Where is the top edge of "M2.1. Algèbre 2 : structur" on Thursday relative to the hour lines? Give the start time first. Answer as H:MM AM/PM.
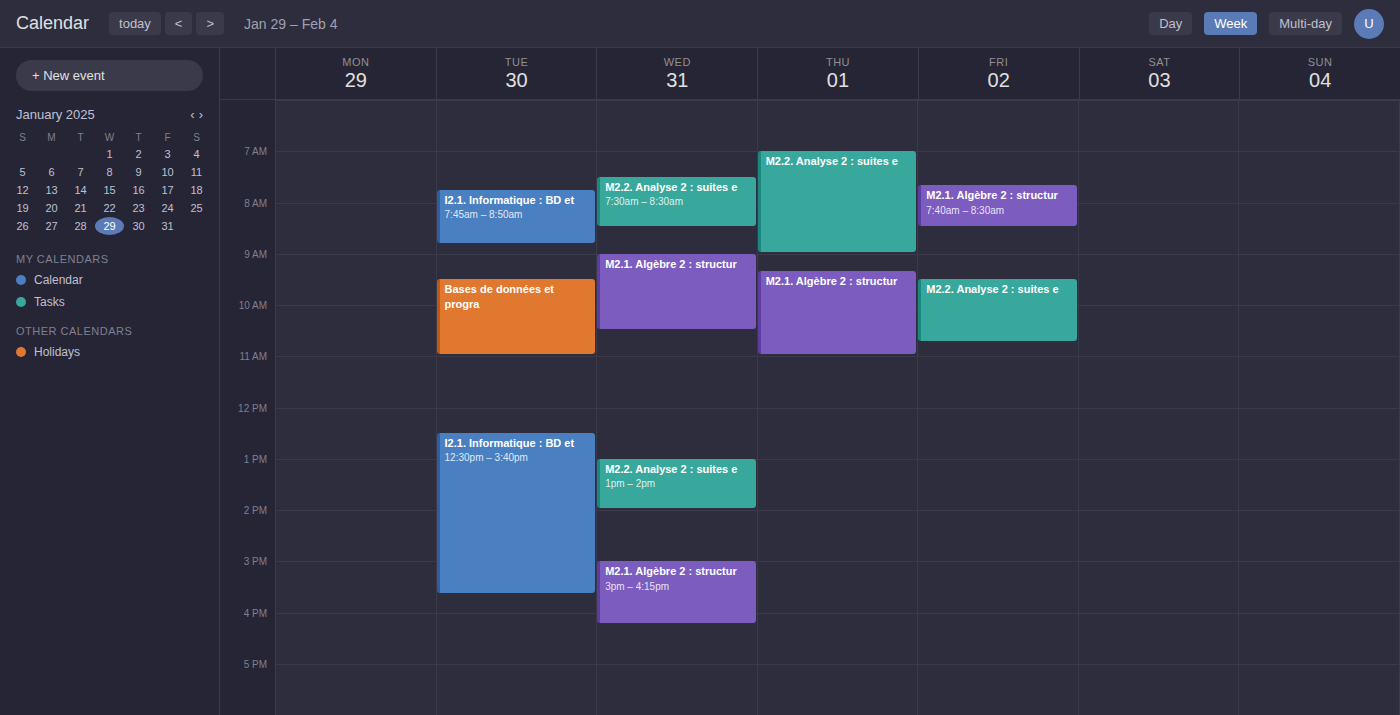
9:20 AM -- neither: 20 minutes below the 9 AM line and 40 minutes above the 10 AM line.